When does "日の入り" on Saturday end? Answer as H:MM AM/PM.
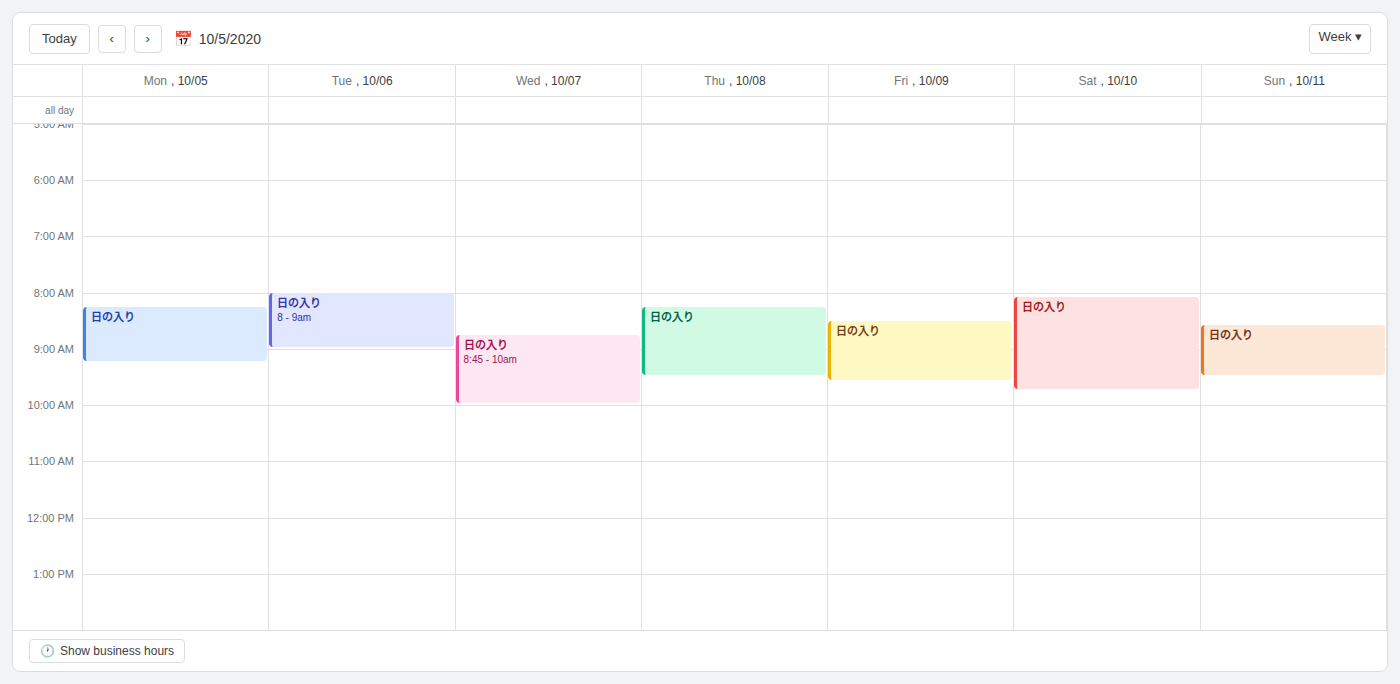
9:45 AM